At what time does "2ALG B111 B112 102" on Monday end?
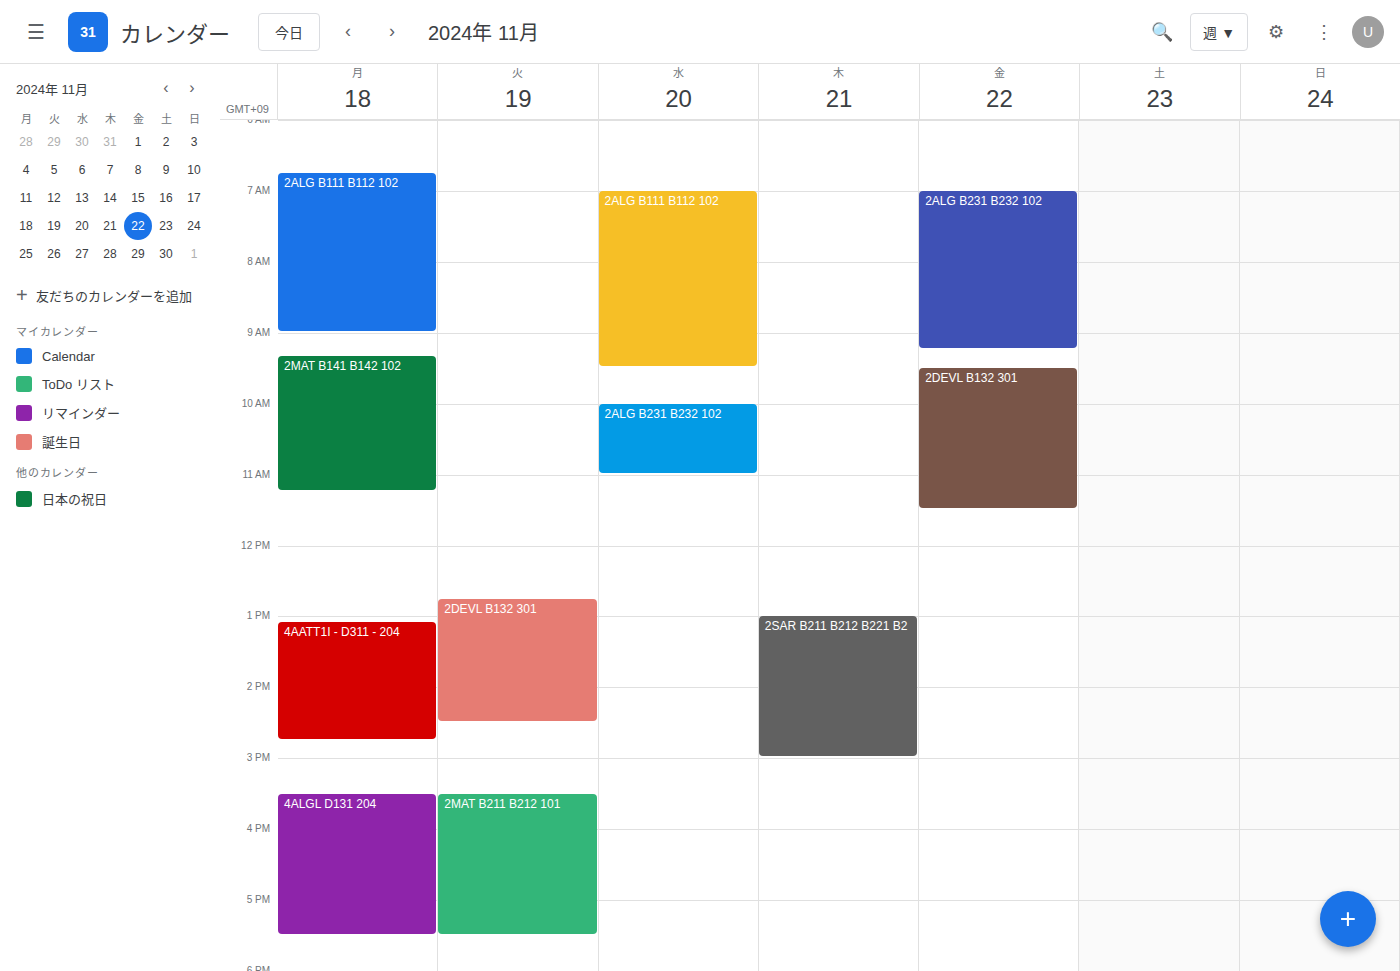
9:00 AM